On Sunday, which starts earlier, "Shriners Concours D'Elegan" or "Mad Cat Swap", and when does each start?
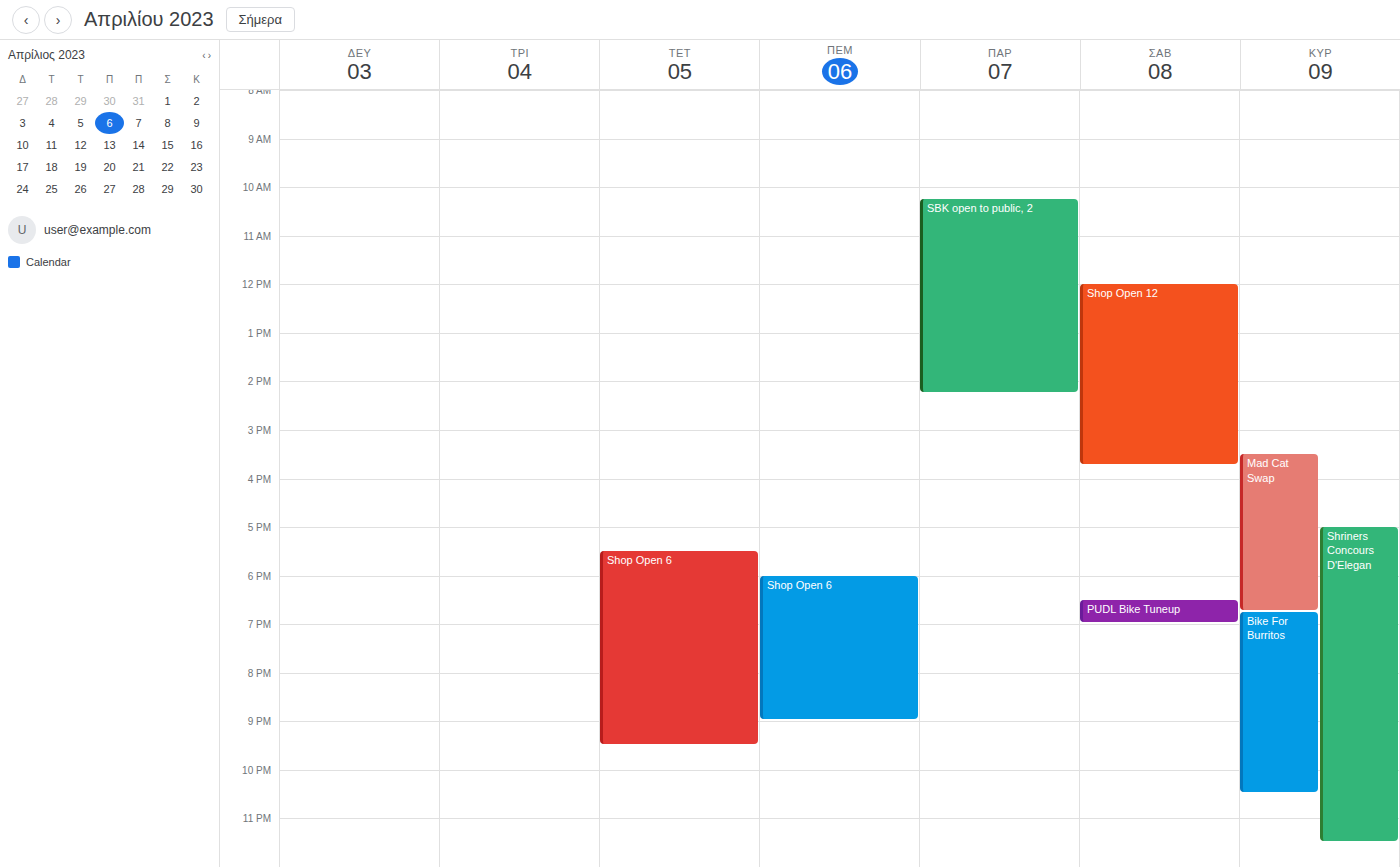
"Mad Cat Swap" 3:30 PM; "Shriners Concours D'Elegan" 5:00 PM.